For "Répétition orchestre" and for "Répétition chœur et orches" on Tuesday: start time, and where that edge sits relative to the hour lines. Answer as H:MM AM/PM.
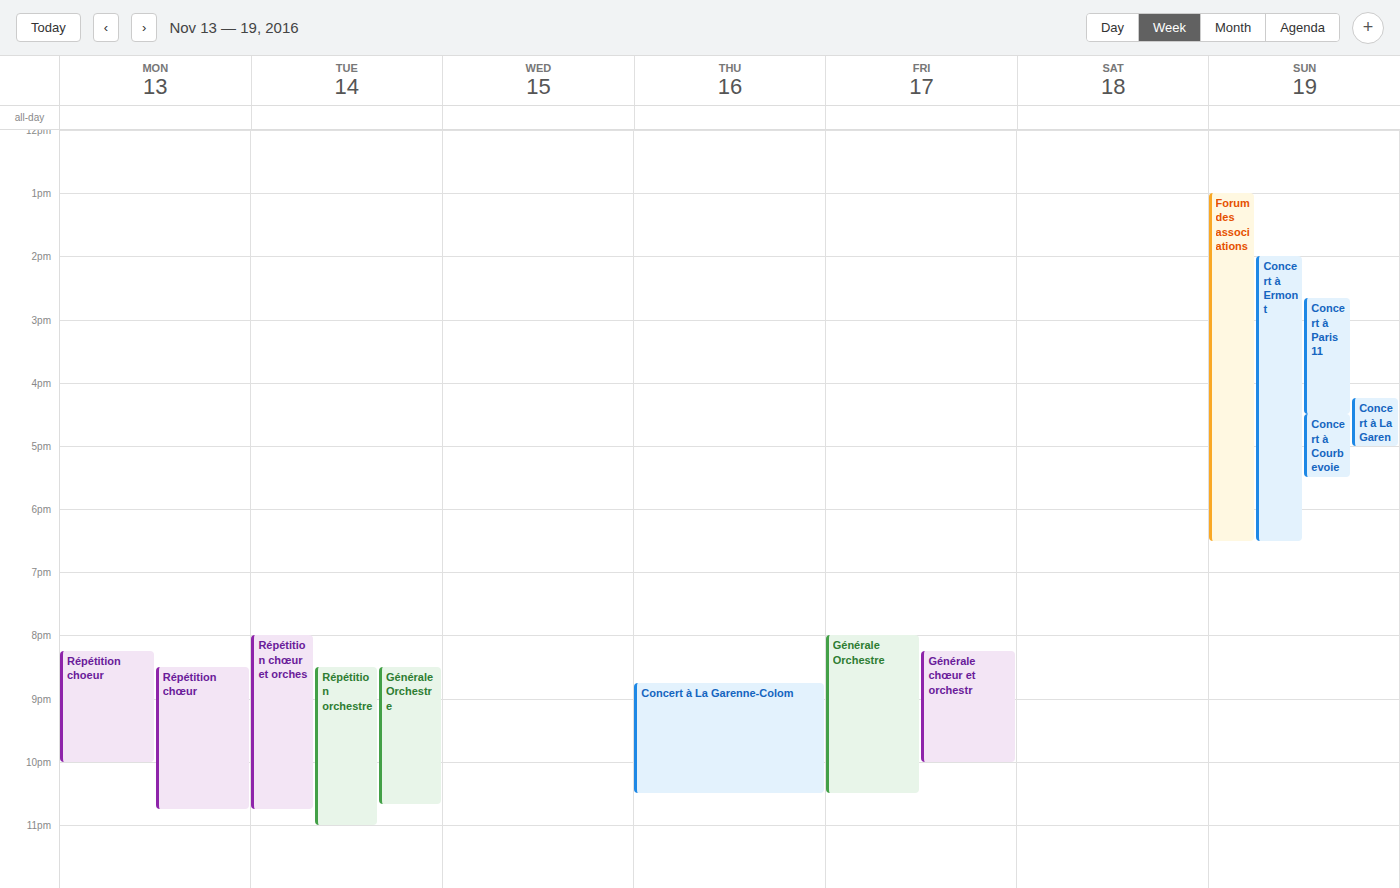
"Répétition orchestre": 8:30 PM, halfway between the 8 PM and 9 PM lines. "Répétition chœur et orches": 8:00 PM, exactly on the 8 PM line.